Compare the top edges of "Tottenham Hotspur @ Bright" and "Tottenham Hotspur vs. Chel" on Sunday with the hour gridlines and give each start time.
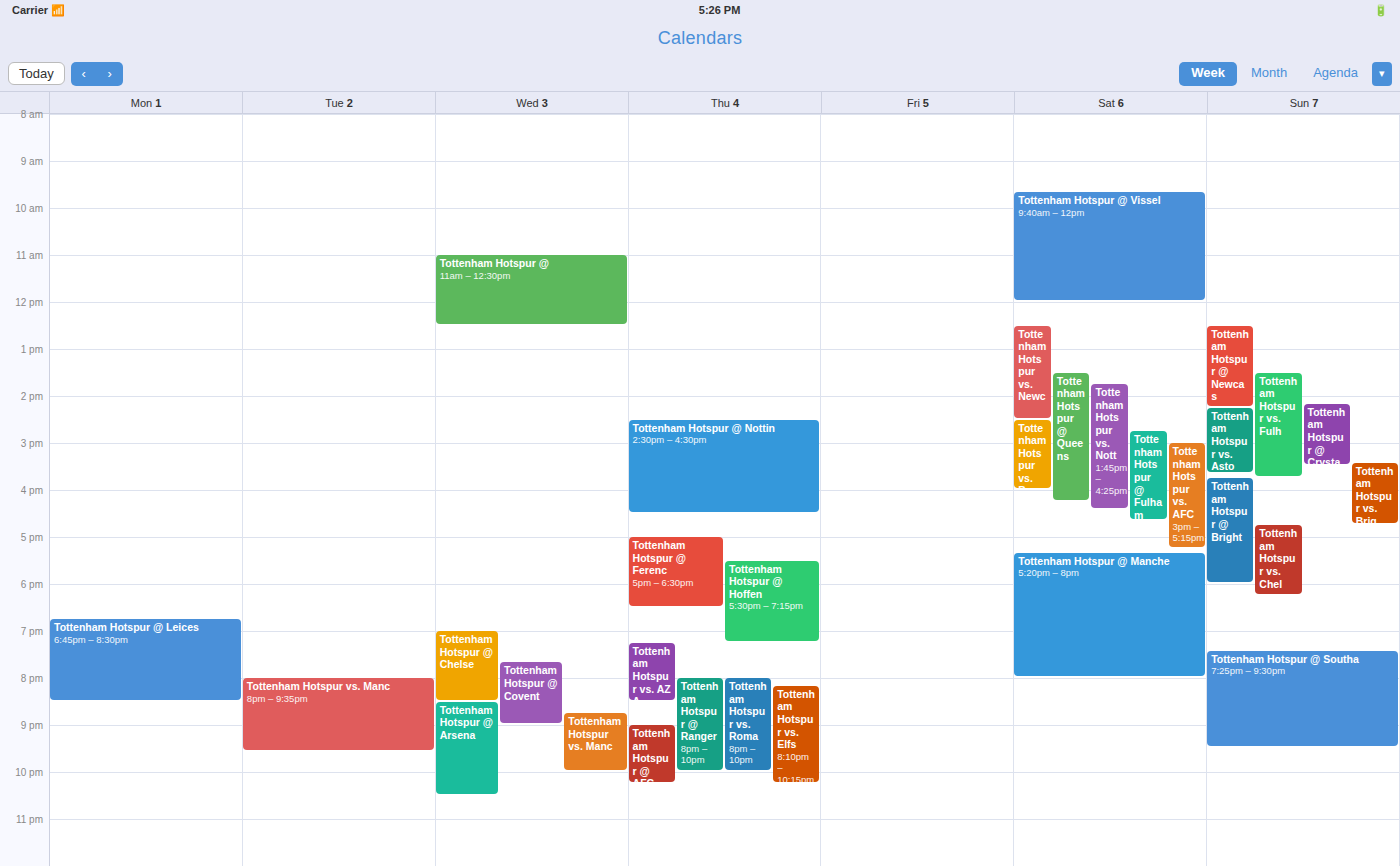
"Tottenham Hotspur @ Bright": 3:45 PM, neither: three quarters of the way from the 3 PM line to the 4 PM line. "Tottenham Hotspur vs. Chel": 4:45 PM, neither: three quarters of the way from the 4 PM line to the 5 PM line.